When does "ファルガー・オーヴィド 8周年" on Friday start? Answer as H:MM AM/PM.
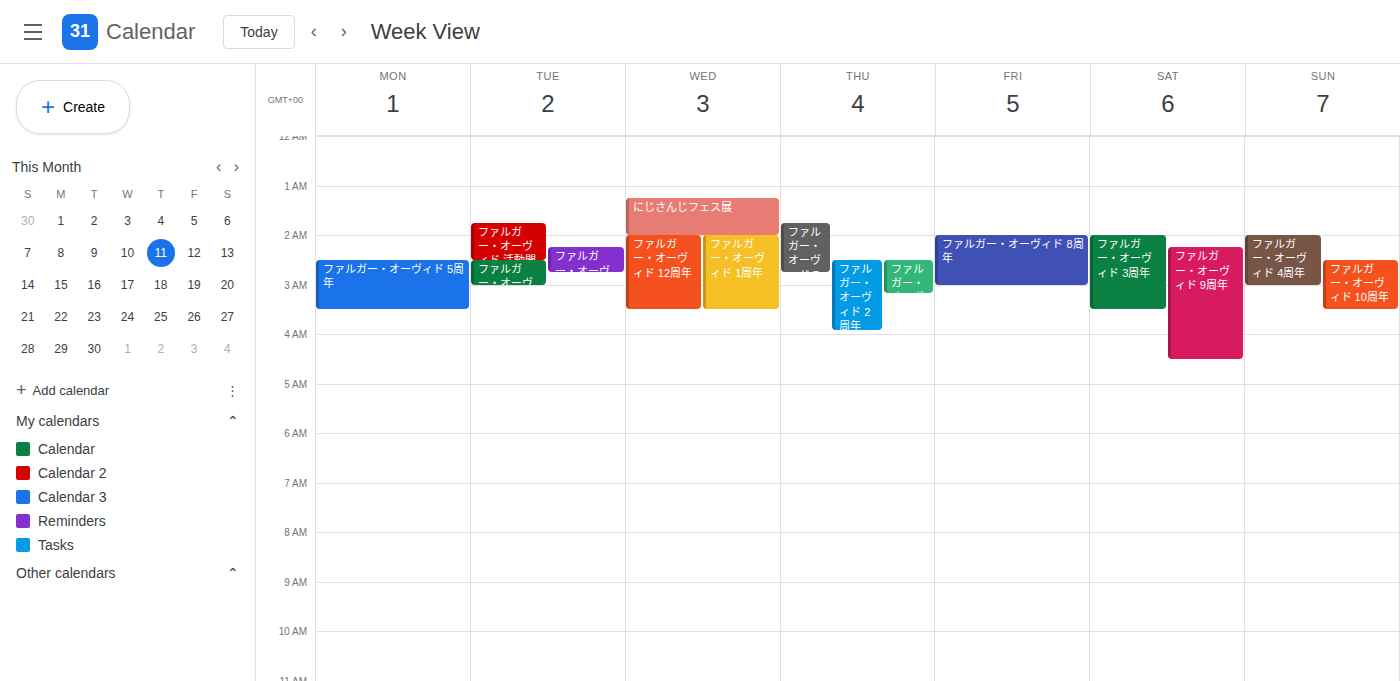
2:00 AM